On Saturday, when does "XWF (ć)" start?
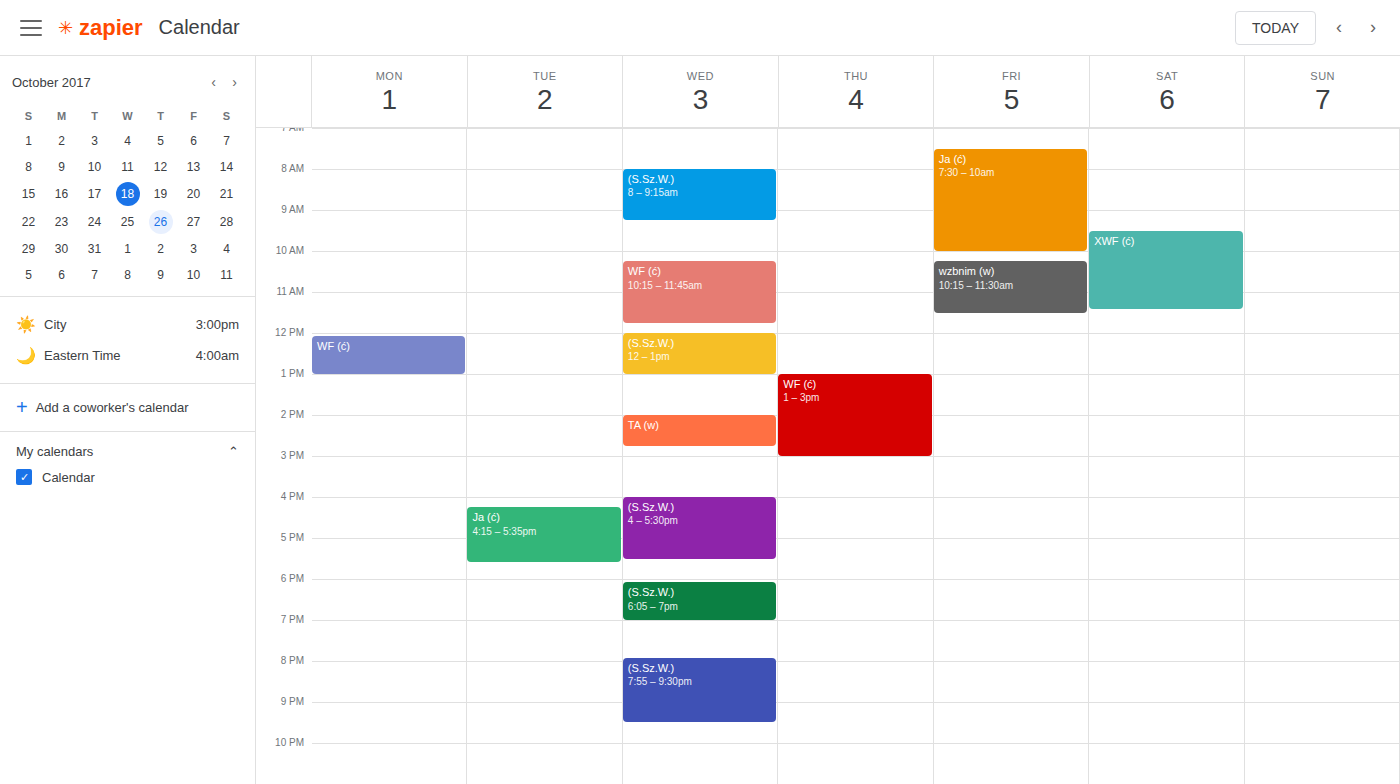
9:30 AM